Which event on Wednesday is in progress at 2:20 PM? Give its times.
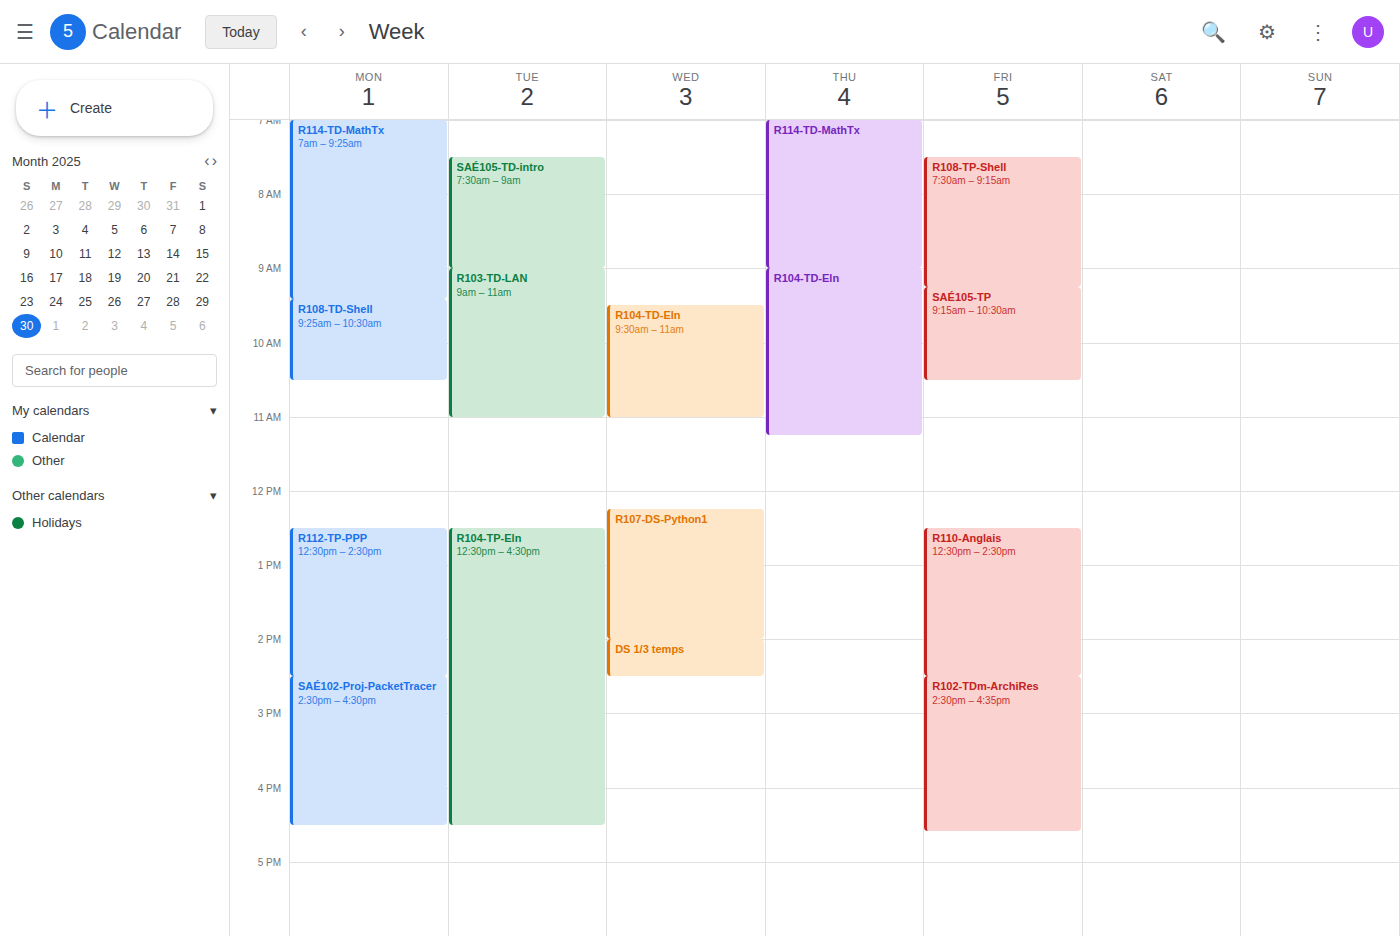
"DS 1/3 temps", 2:00 PM to 2:30 PM